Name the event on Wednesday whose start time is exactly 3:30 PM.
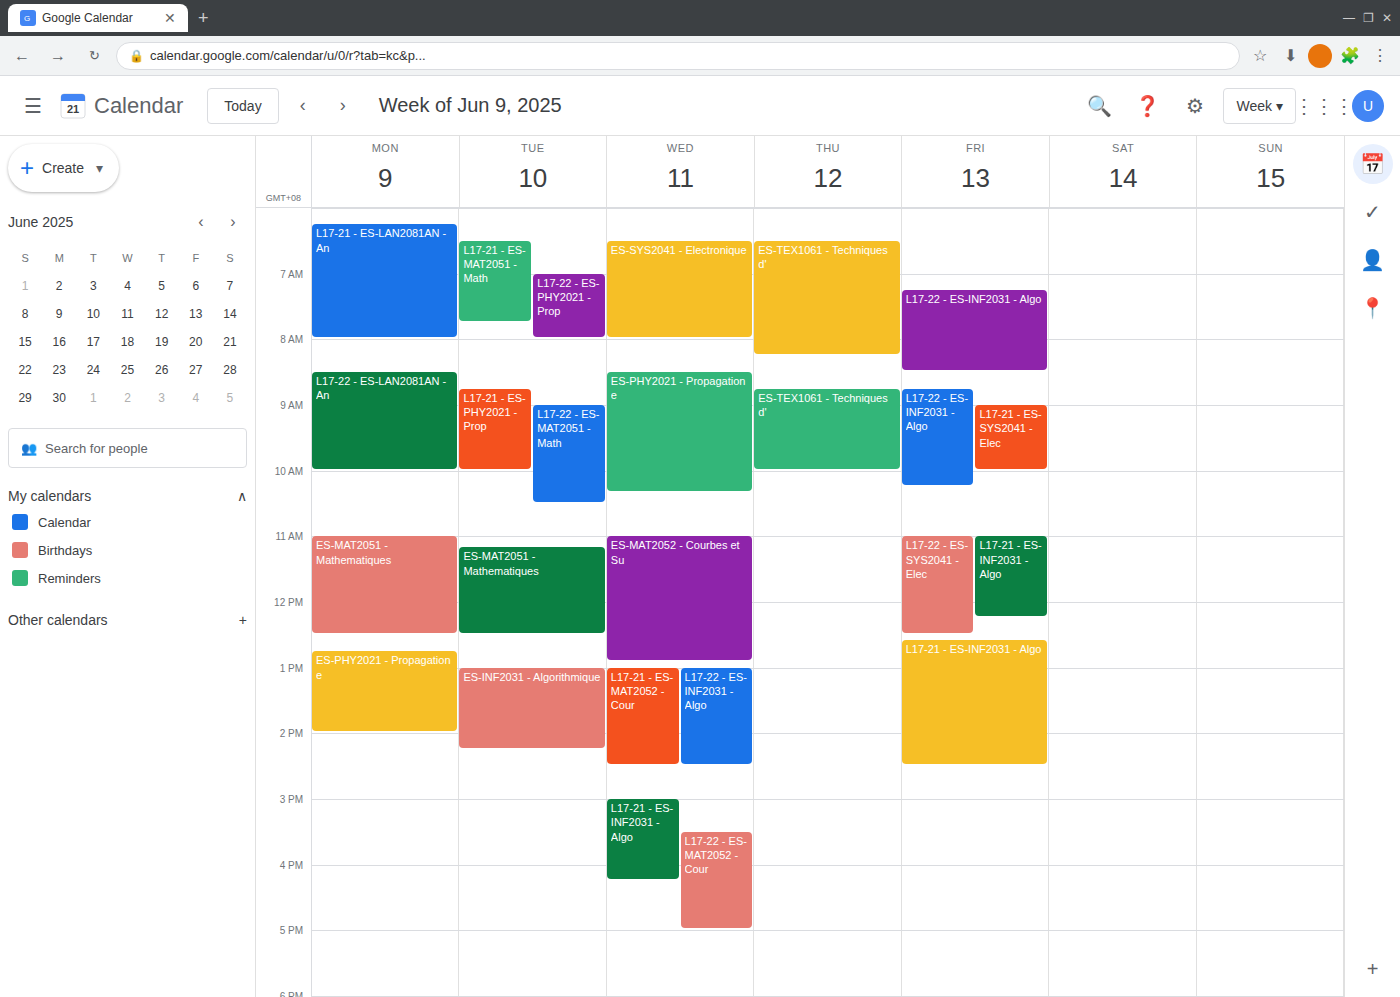
"L17-22 - ES-MAT2052 - Cour"